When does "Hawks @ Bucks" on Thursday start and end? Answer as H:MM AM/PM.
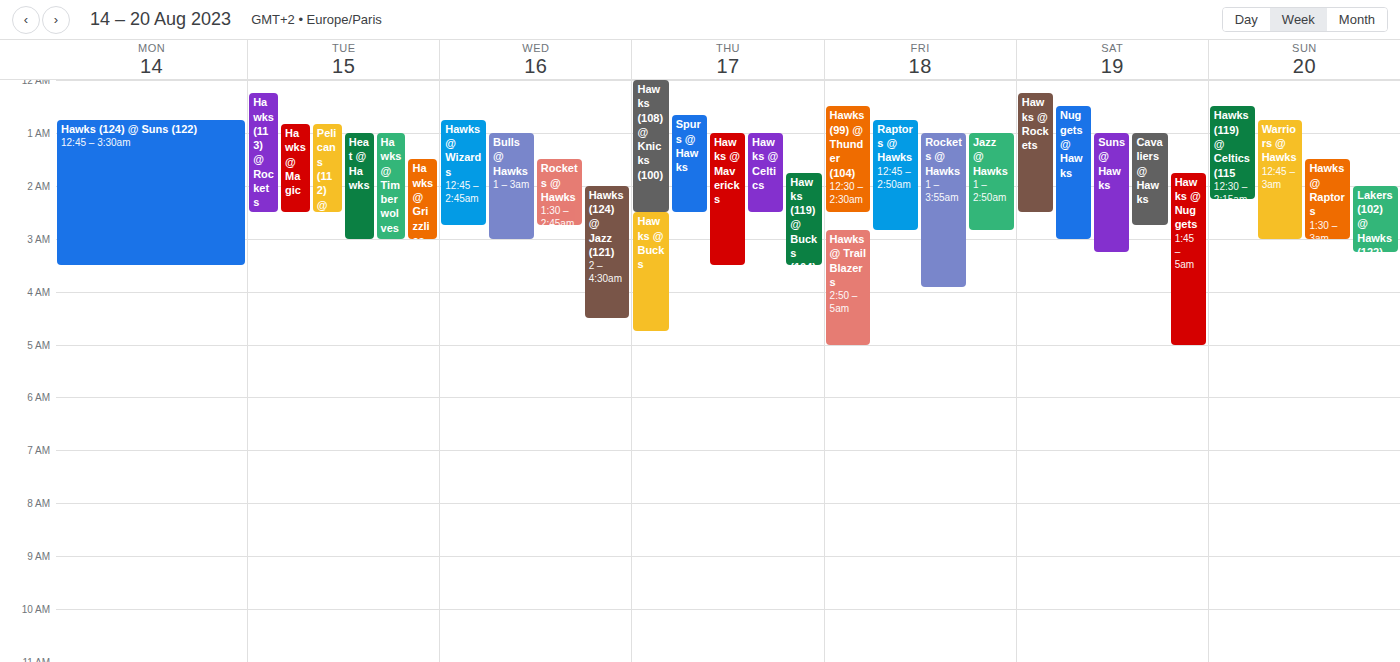
2:30 AM to 4:45 AM